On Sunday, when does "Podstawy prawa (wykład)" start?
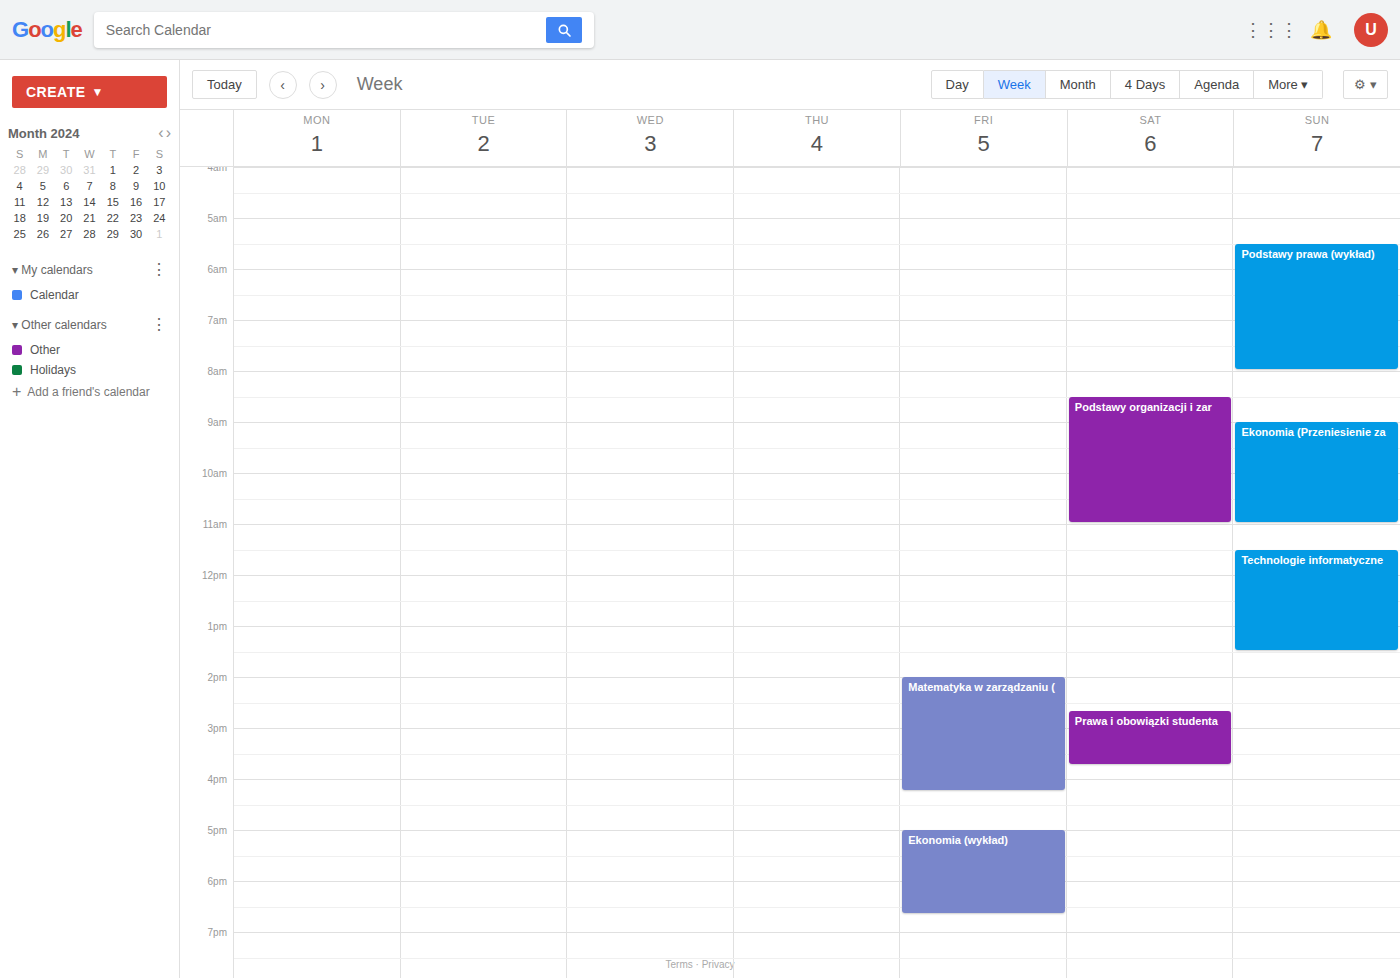
05:30